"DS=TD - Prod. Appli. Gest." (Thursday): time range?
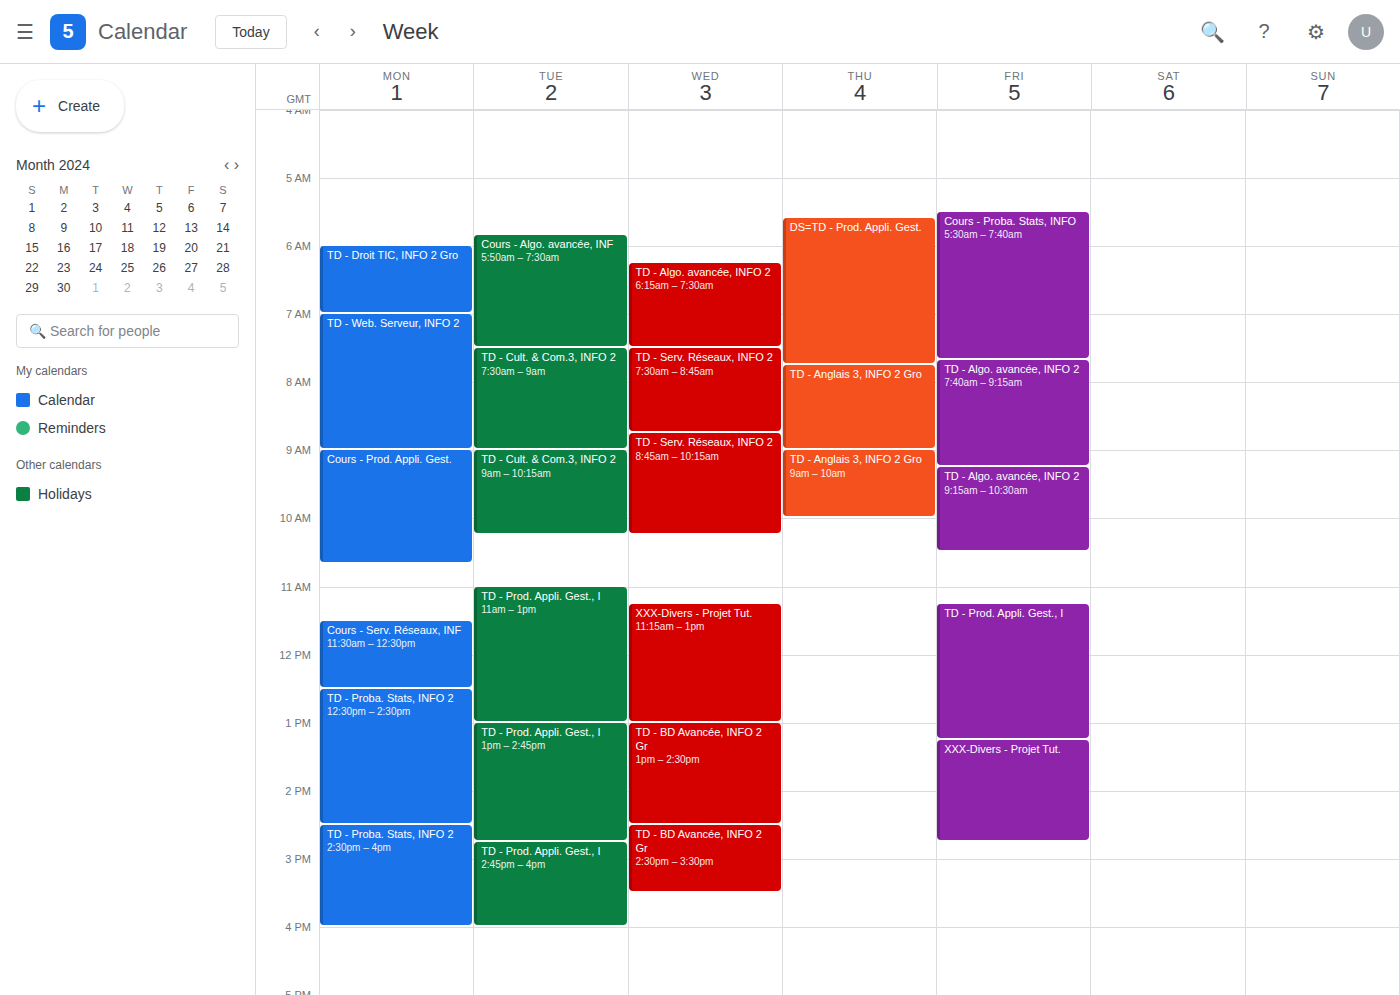
5:35 AM to 7:45 AM